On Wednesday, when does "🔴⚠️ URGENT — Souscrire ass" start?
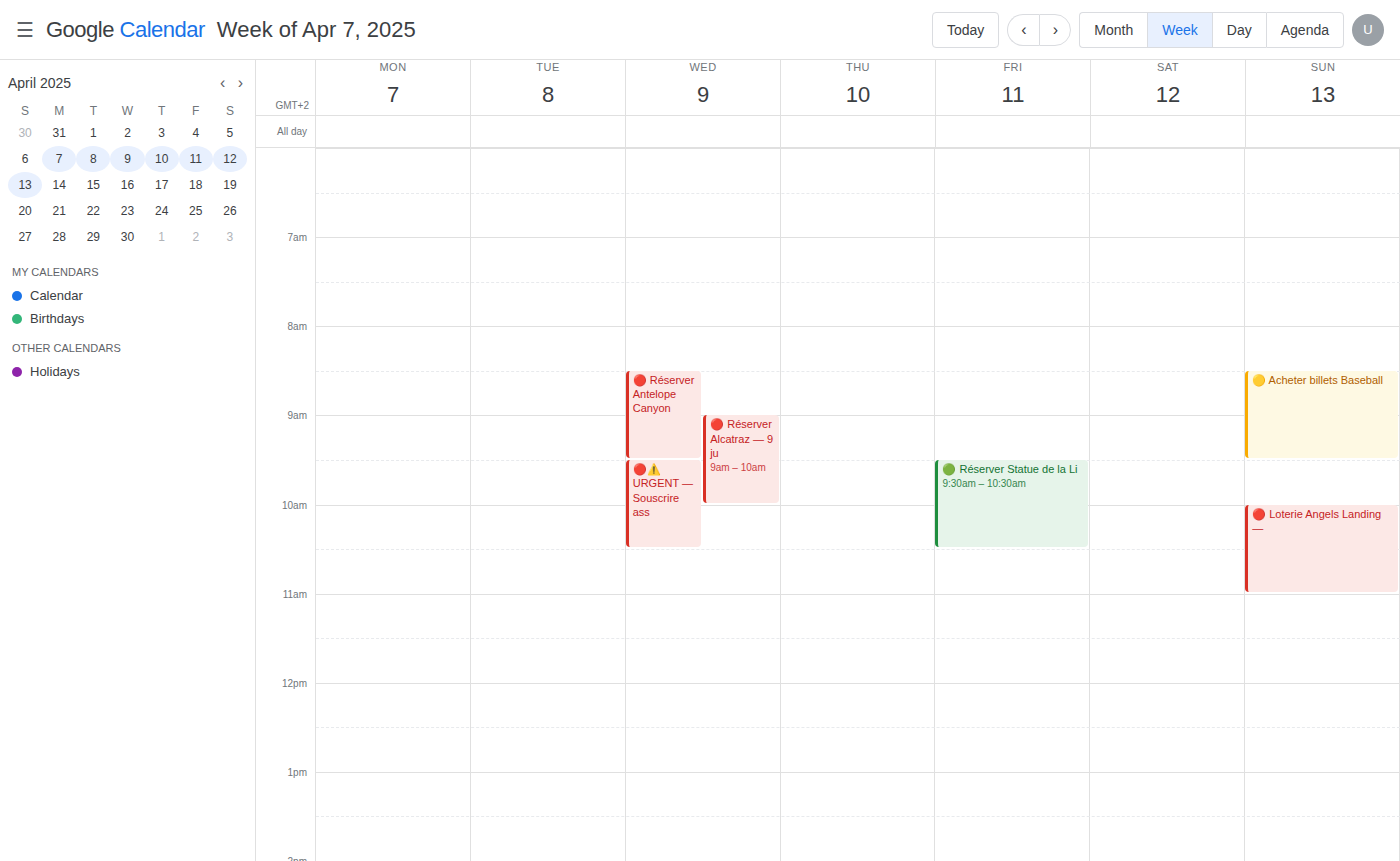
9:30 AM